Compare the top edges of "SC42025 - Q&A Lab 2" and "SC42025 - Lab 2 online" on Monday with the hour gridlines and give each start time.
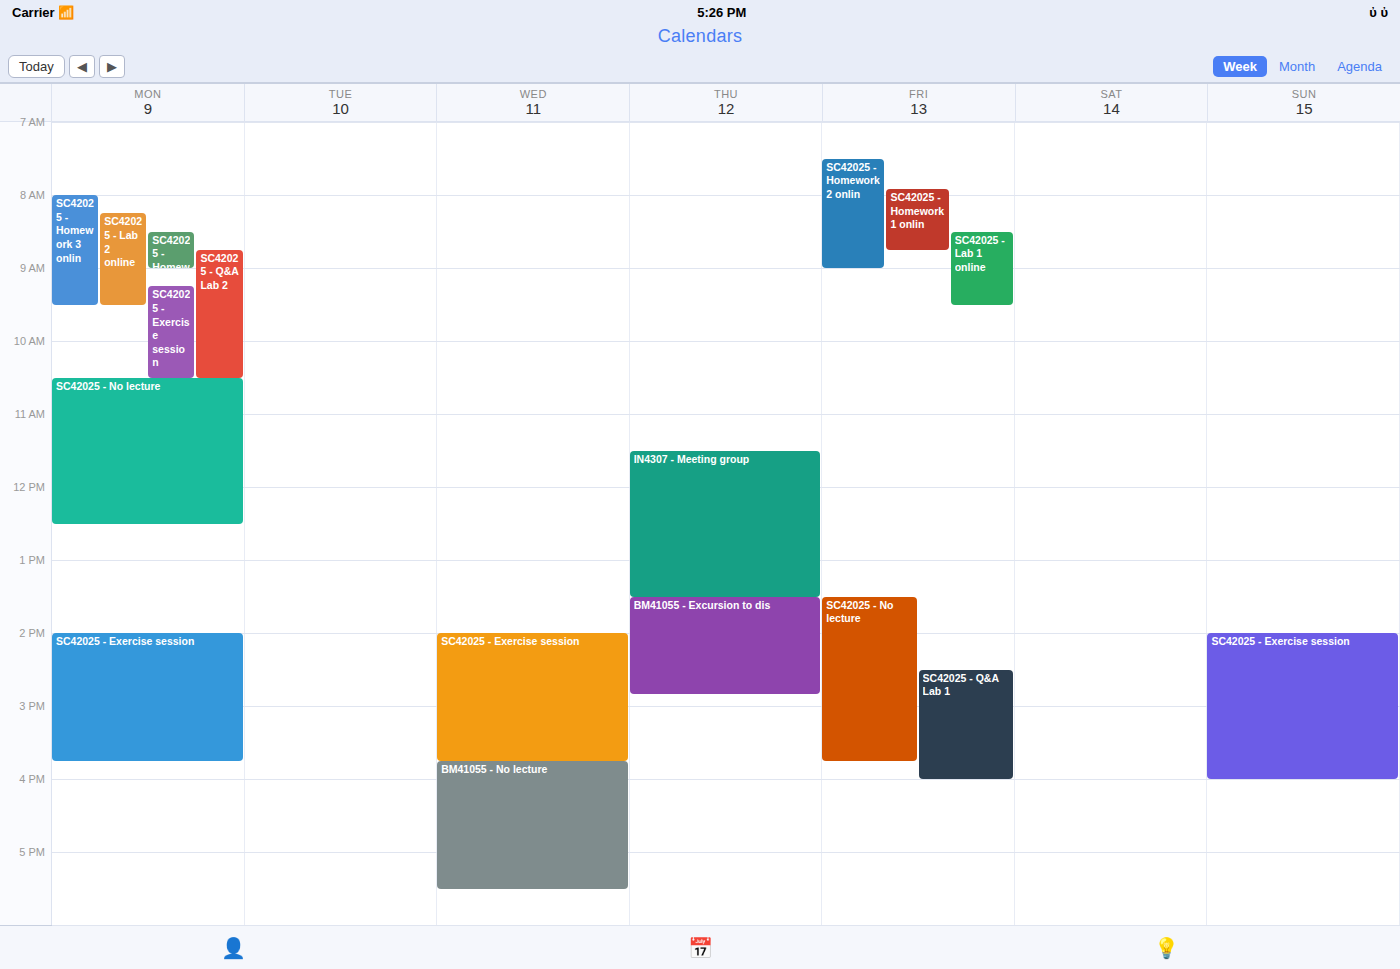
"SC42025 - Q&A Lab 2": 8:45 AM, neither: three quarters of the way from the 8 AM line to the 9 AM line. "SC42025 - Lab 2 online": 8:15 AM, neither: a quarter of the way from the 8 AM line to the 9 AM line.